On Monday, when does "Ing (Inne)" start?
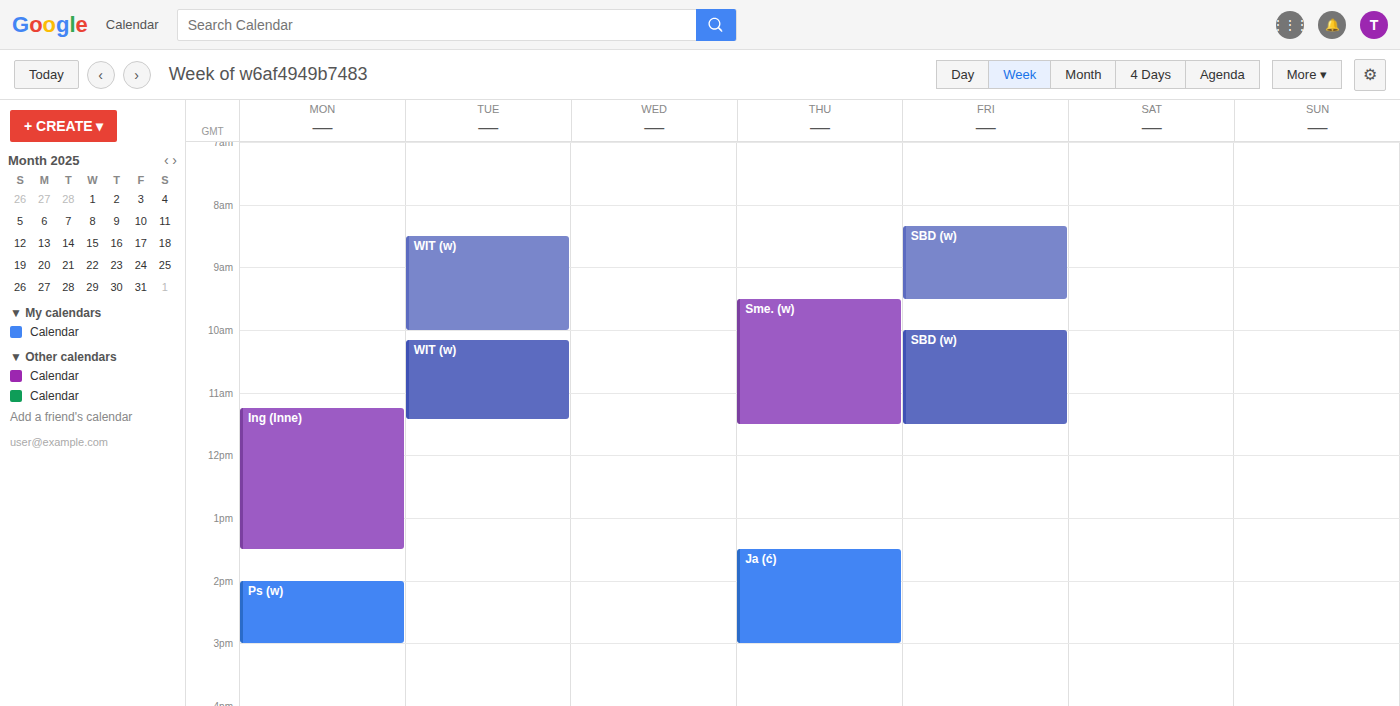
11:15 AM